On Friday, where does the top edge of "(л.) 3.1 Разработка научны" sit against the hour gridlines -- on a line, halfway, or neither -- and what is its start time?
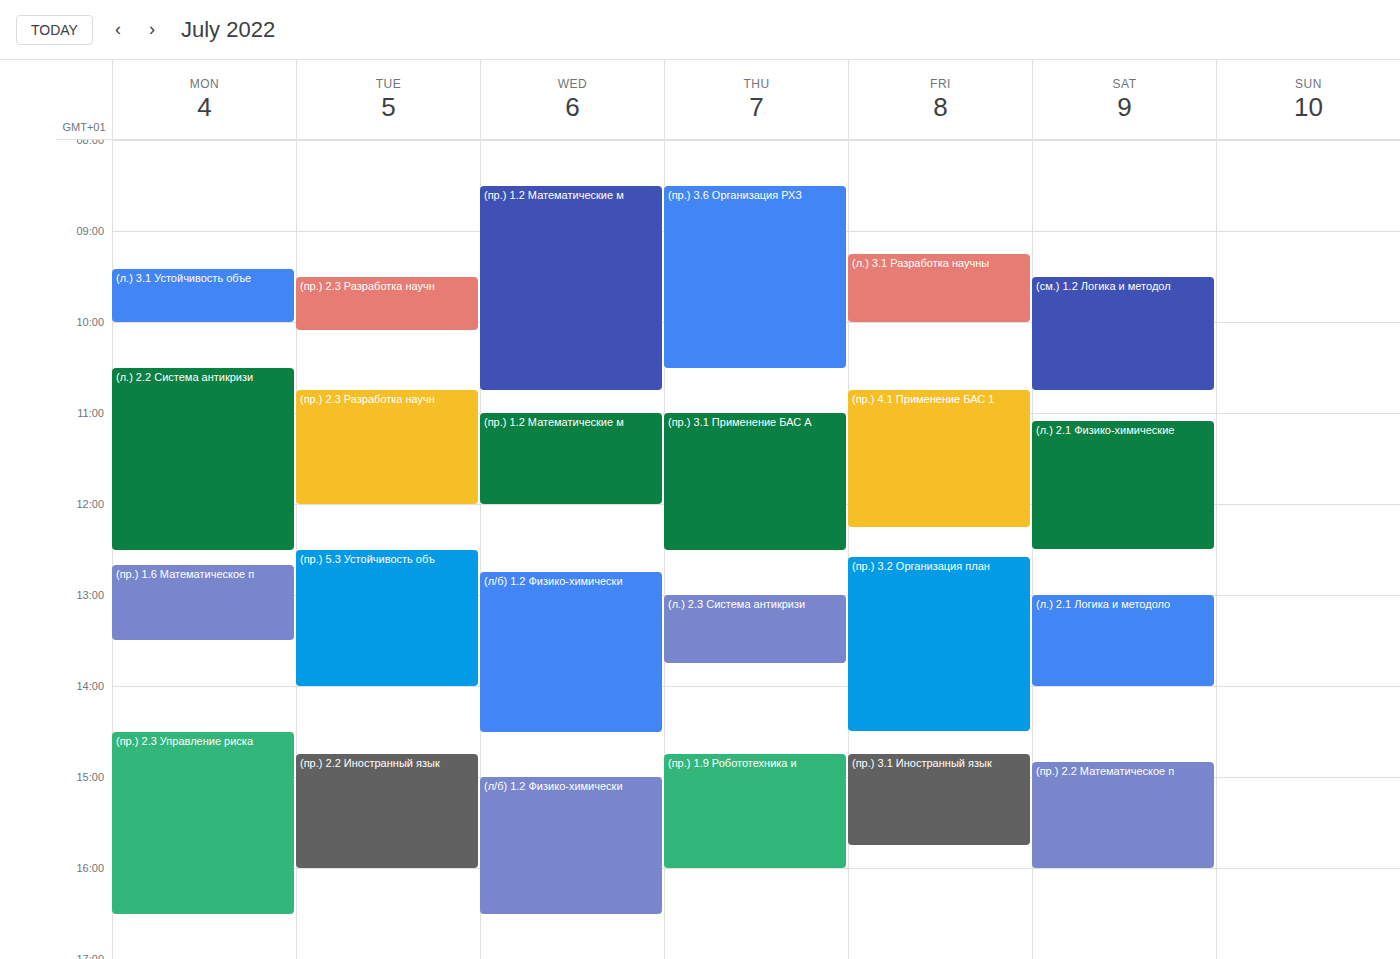
9:15 AM -- neither: a quarter of the way from the 9 AM line to the 10 AM line.